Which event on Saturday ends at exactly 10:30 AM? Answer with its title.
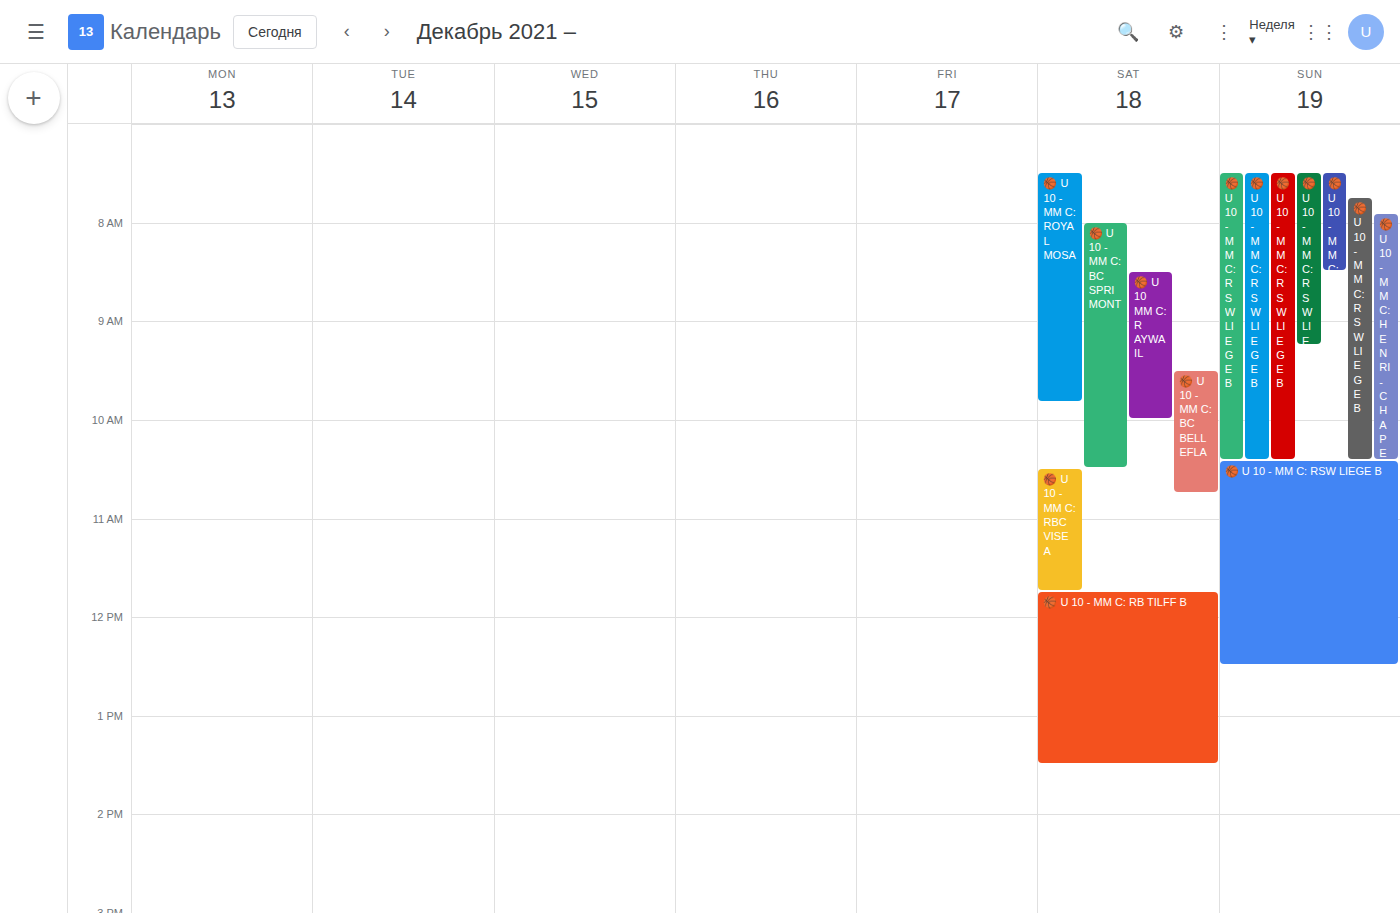
"🏀 U 10 - MM C: BC SPRIMONT"